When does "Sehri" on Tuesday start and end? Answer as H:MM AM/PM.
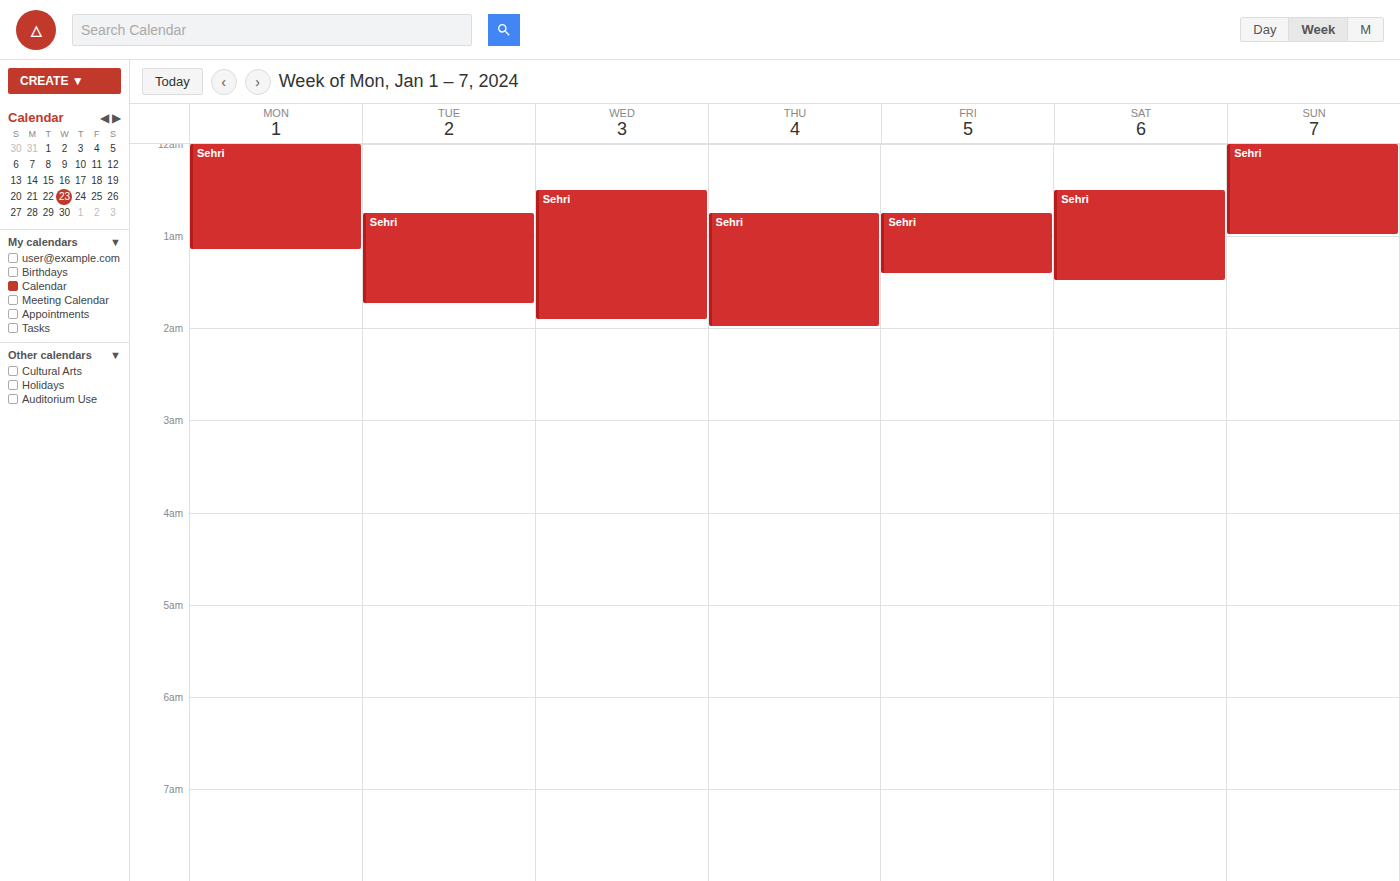
12:45 AM to 1:45 AM